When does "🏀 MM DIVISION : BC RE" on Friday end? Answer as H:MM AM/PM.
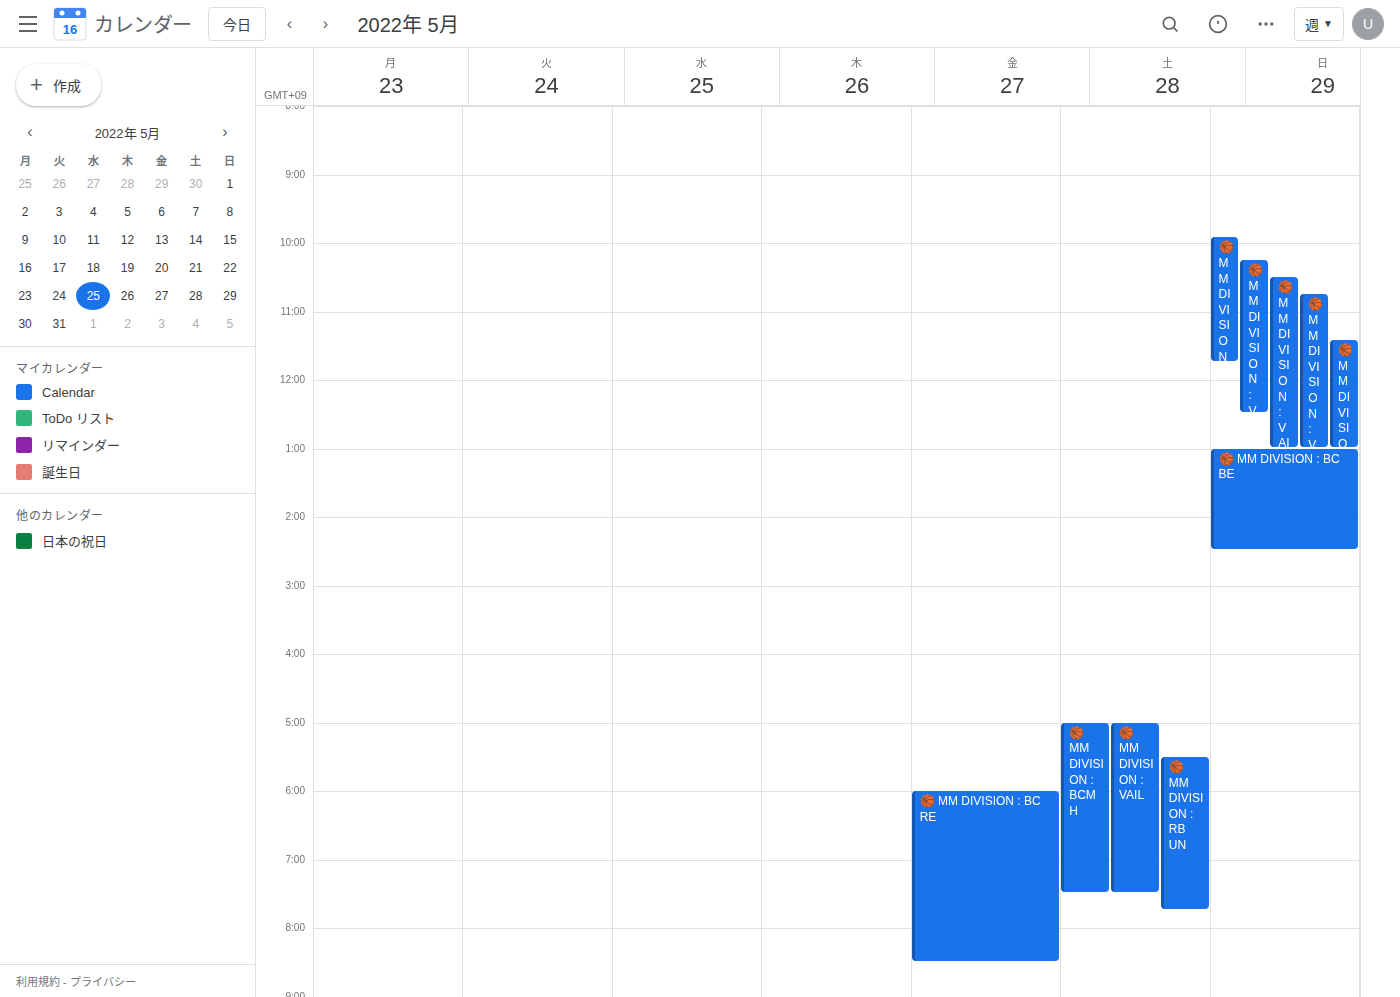
8:30 PM